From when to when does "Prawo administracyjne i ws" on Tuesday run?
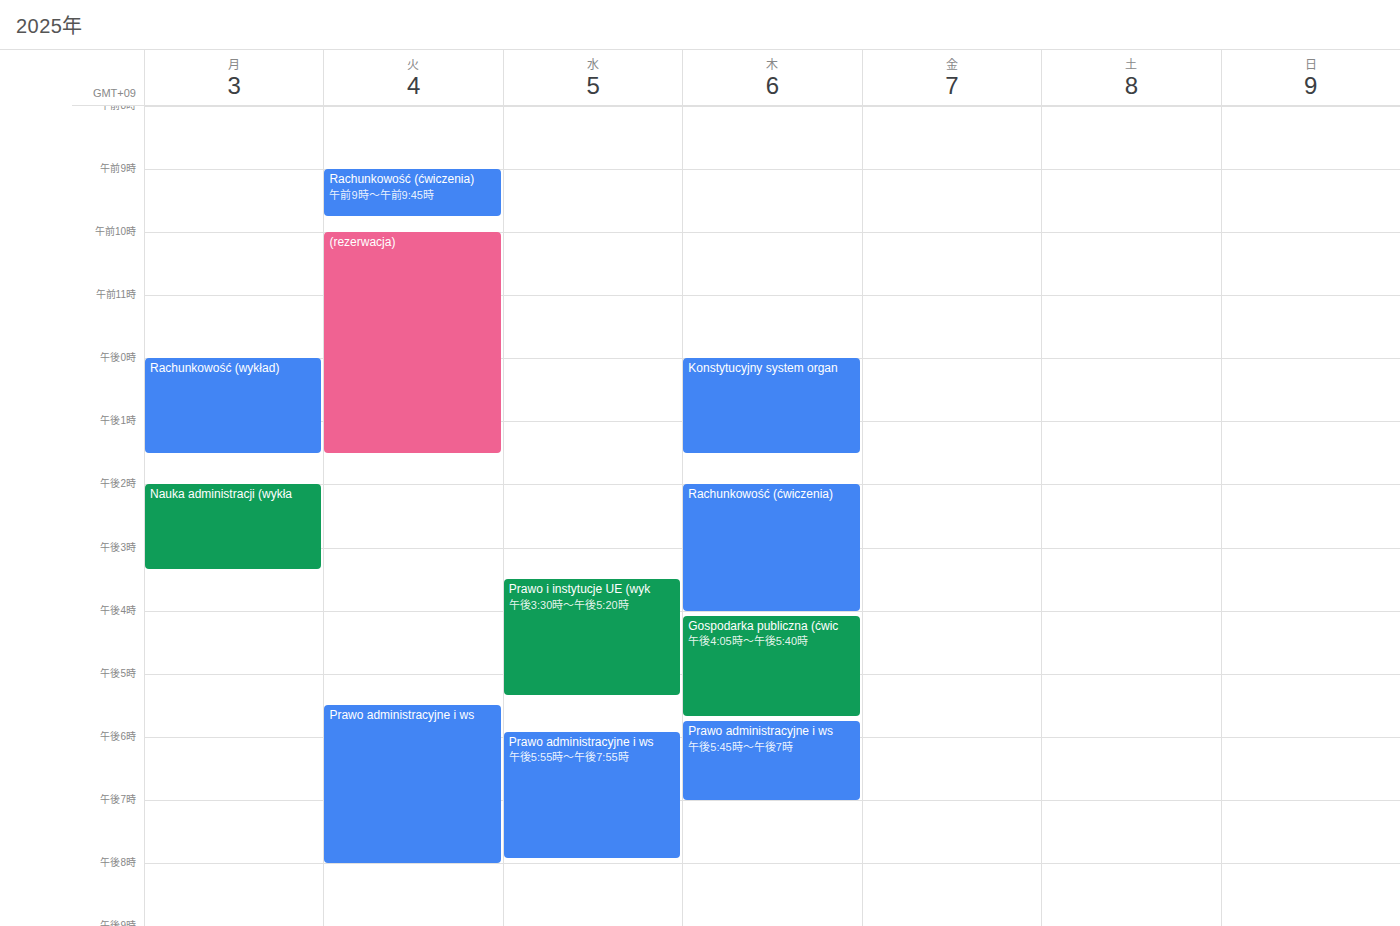
5:30 PM to 8:00 PM